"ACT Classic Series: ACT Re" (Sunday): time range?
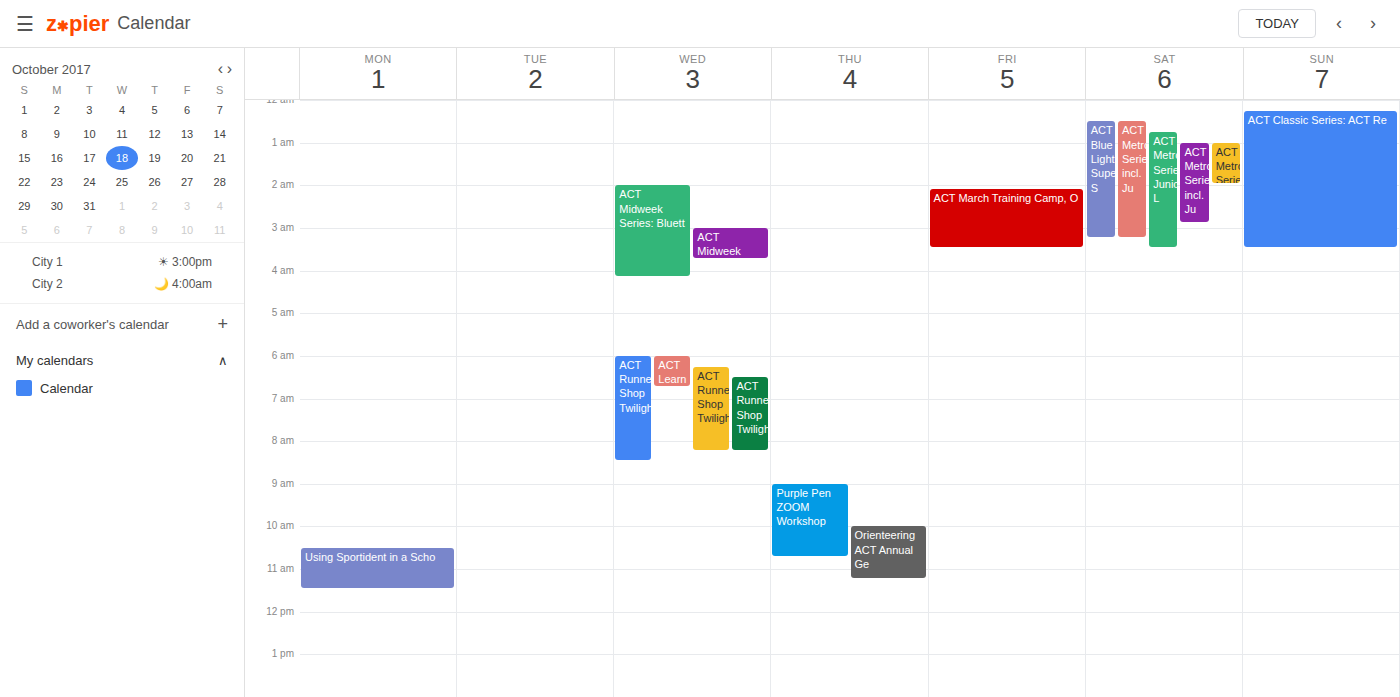
12:15 AM to 3:30 AM